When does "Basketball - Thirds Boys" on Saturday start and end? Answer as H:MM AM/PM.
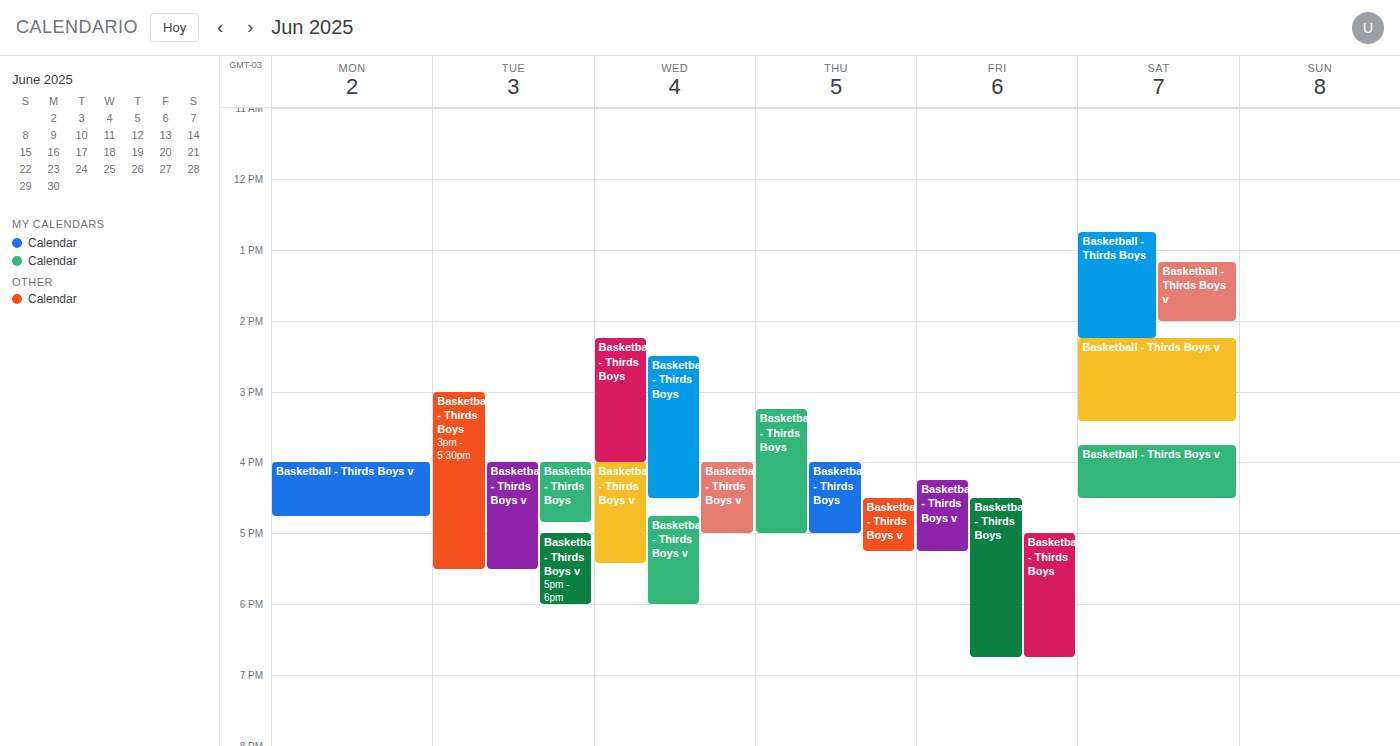
12:45 PM to 2:15 PM